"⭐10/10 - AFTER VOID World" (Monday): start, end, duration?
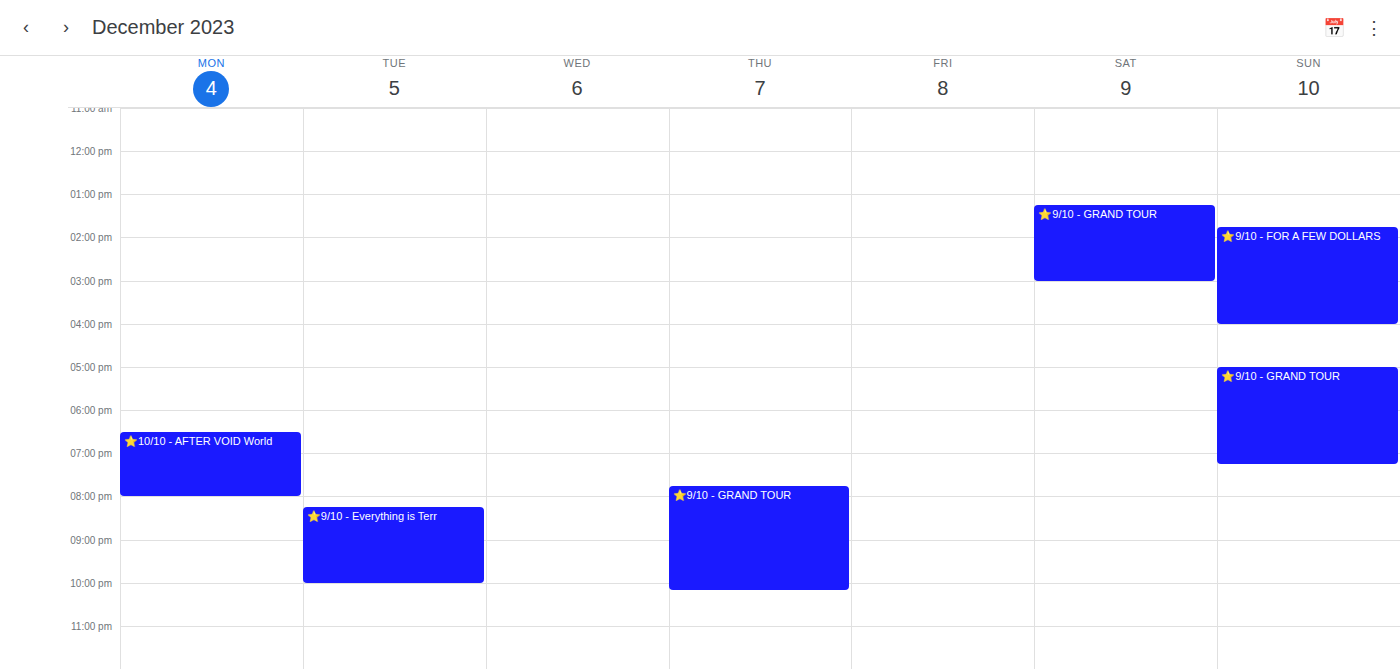
18:30 to 20:00, 1 hour 30 minutes